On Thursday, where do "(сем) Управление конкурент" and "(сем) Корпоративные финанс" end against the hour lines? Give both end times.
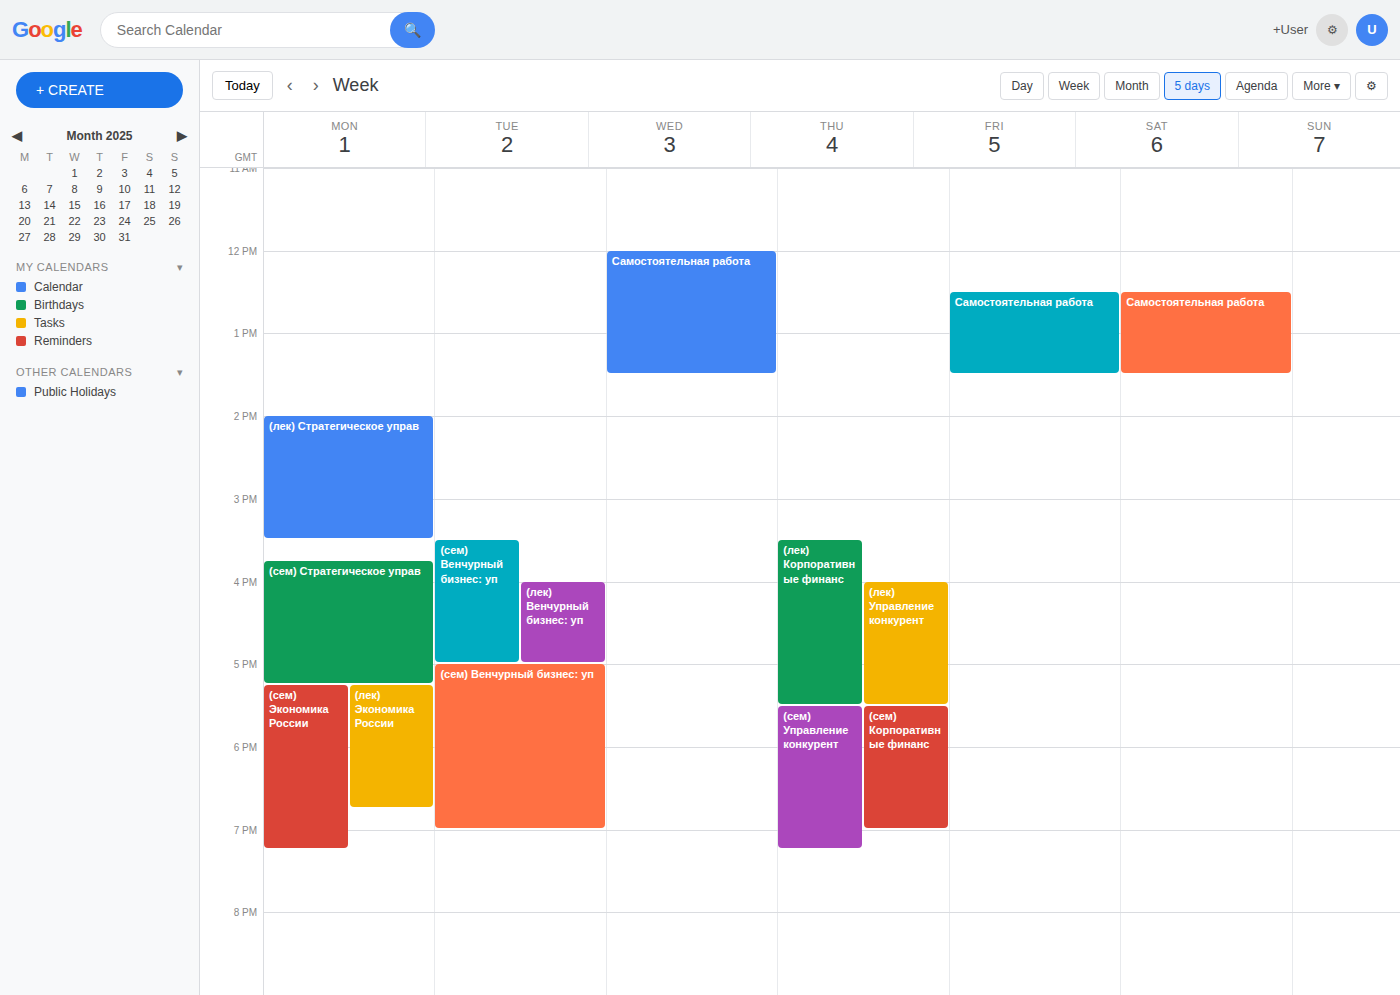
"(сем) Управление конкурент": 7:15 PM, neither: a quarter of the way from the 7 PM line to the 8 PM line. "(сем) Корпоративные финанс": 7:00 PM, exactly on the 7 PM line.